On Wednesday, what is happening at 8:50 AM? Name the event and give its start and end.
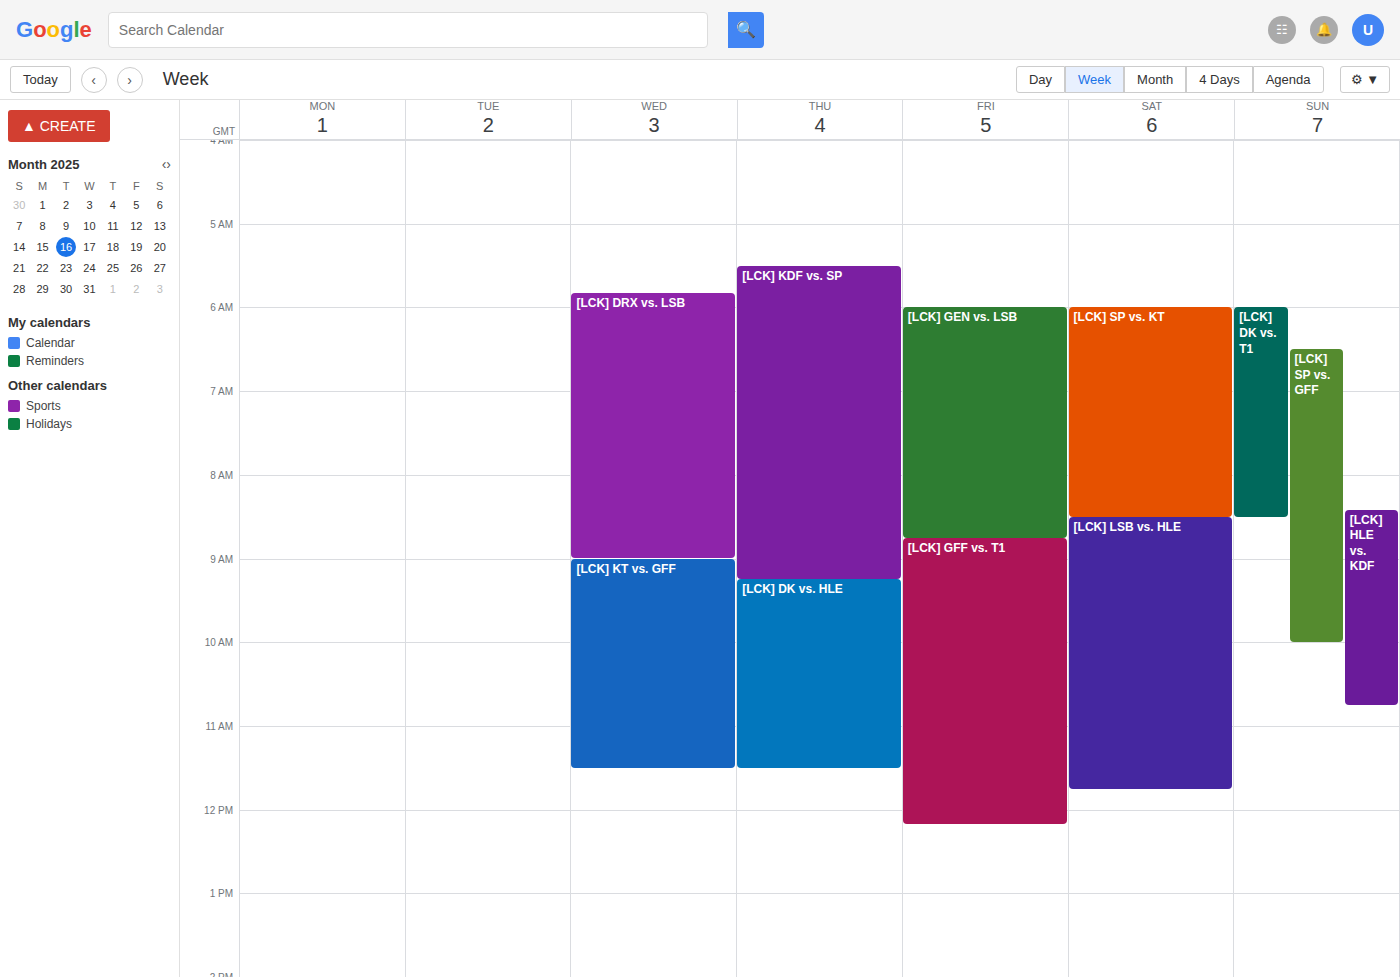
"[LCK] DRX vs. LSB", 5:50 AM to 9:00 AM